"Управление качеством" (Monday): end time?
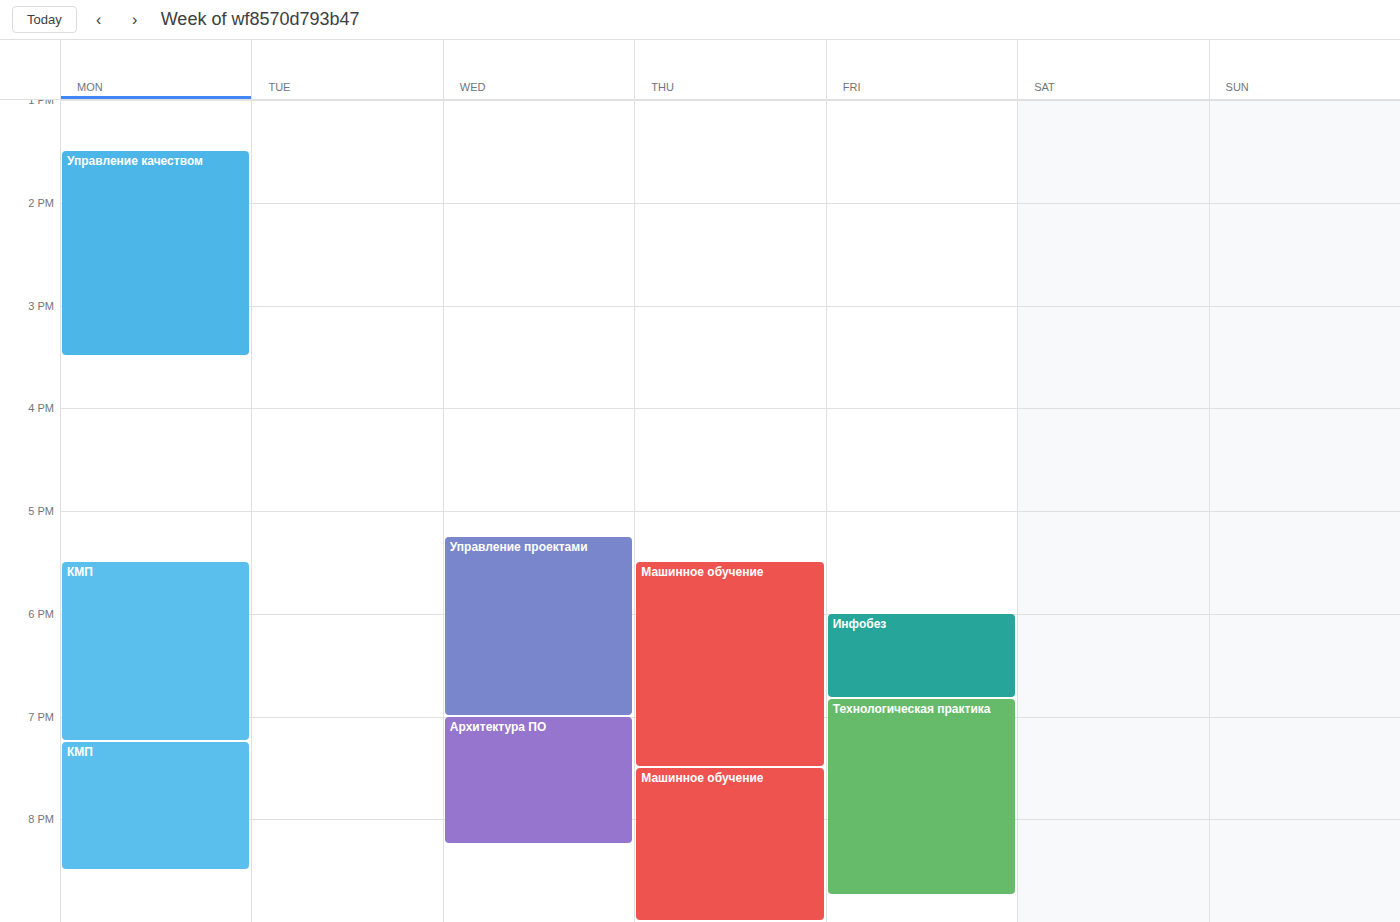
3:30 PM